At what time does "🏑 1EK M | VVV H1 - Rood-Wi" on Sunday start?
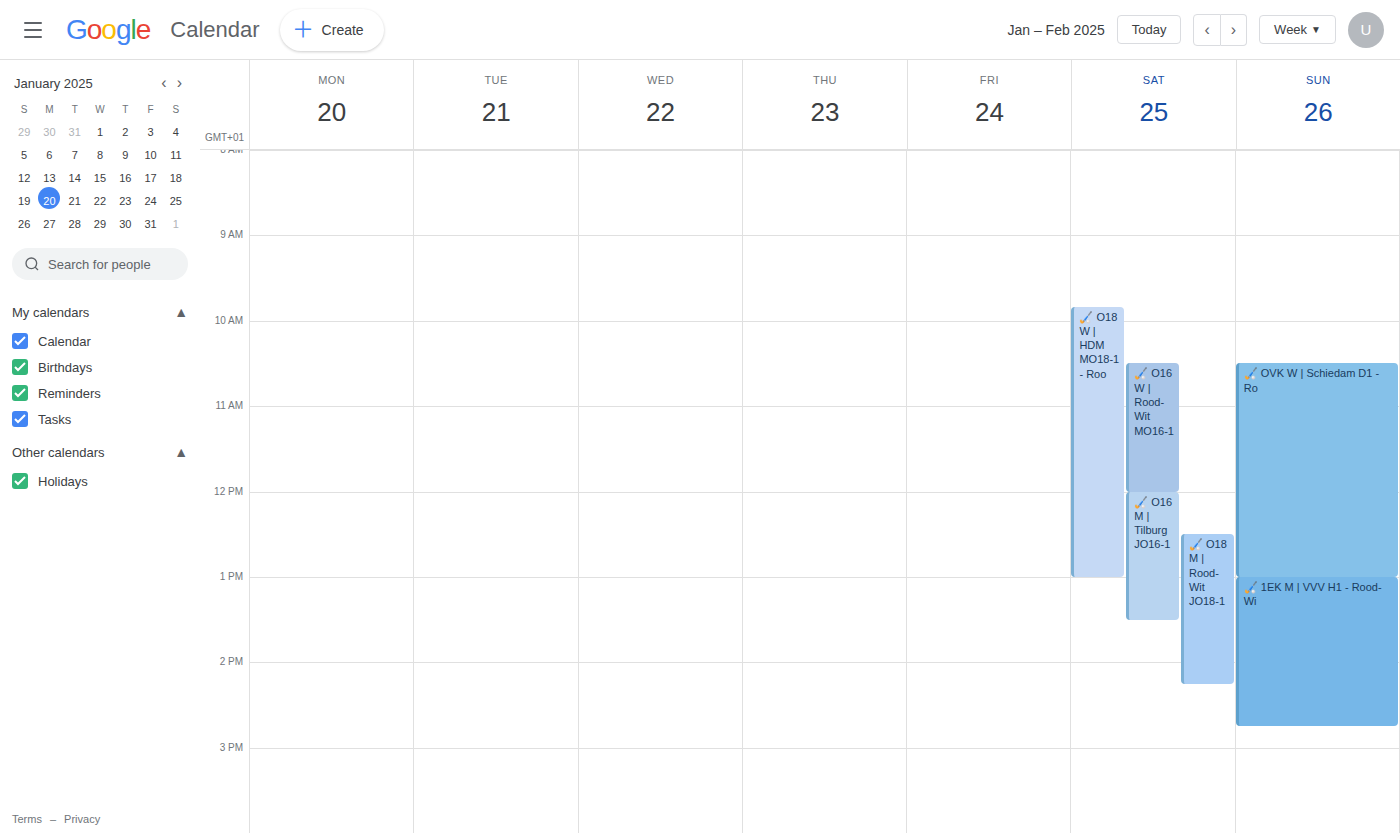
1:00 PM